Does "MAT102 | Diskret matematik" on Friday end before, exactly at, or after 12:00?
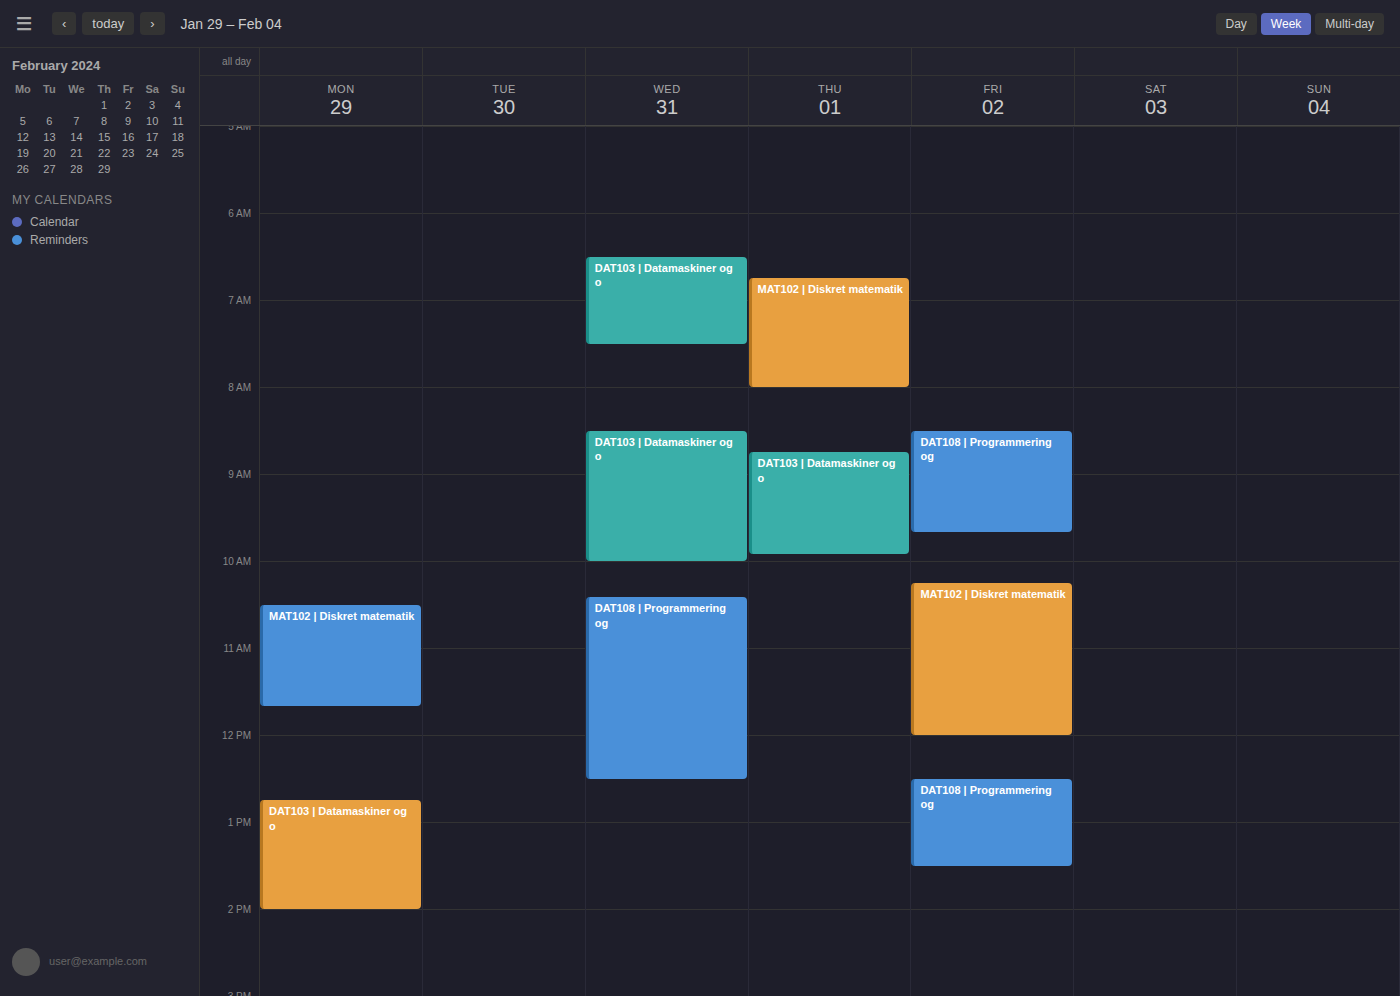
12:00 -- exactly at 12:00, on the 12:00 line.